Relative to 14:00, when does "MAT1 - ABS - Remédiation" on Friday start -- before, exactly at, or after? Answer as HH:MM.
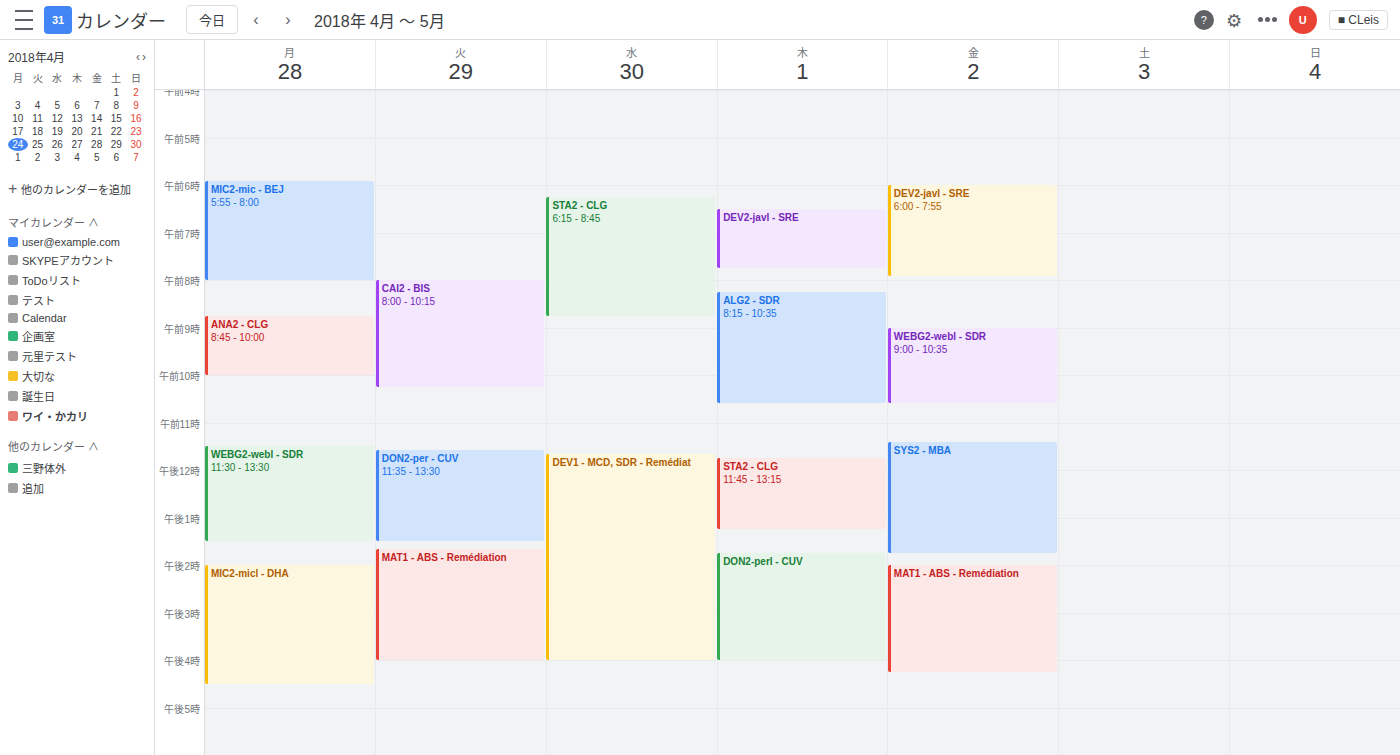
14:00 -- exactly at 14:00, on the 14:00 line.